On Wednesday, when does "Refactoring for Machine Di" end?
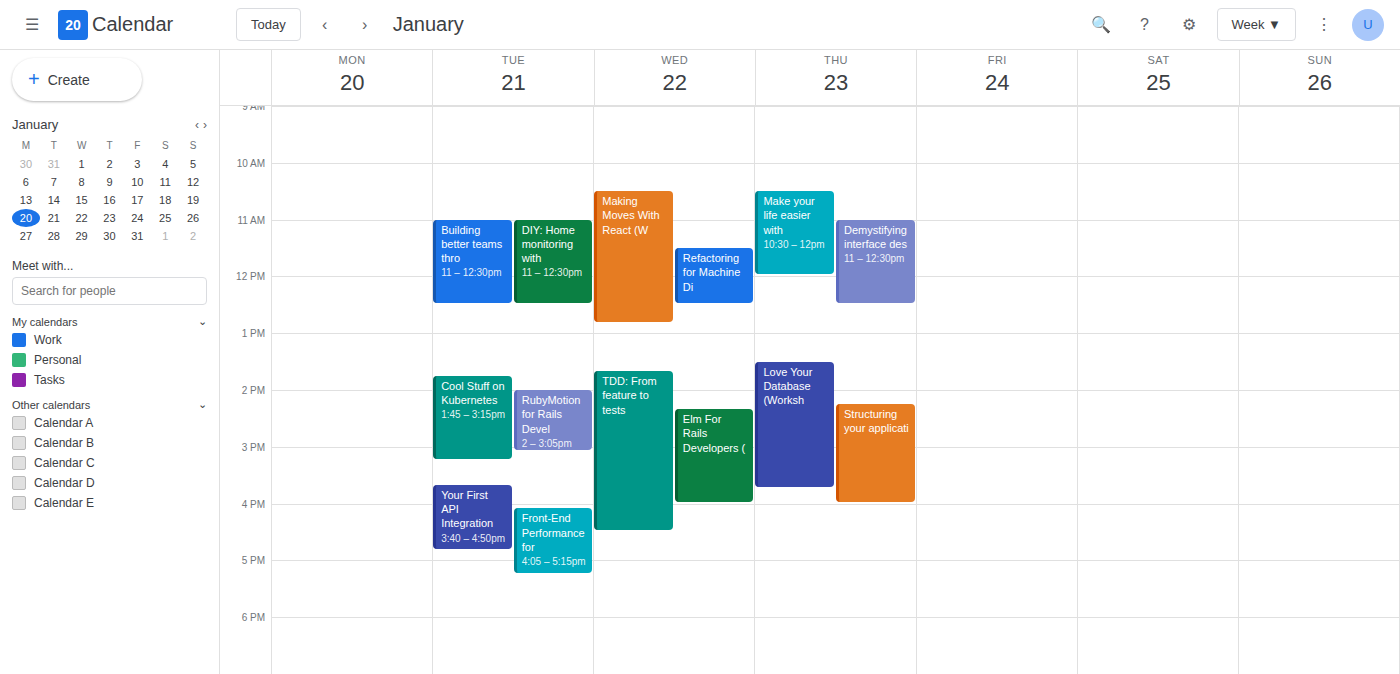
12:30 PM